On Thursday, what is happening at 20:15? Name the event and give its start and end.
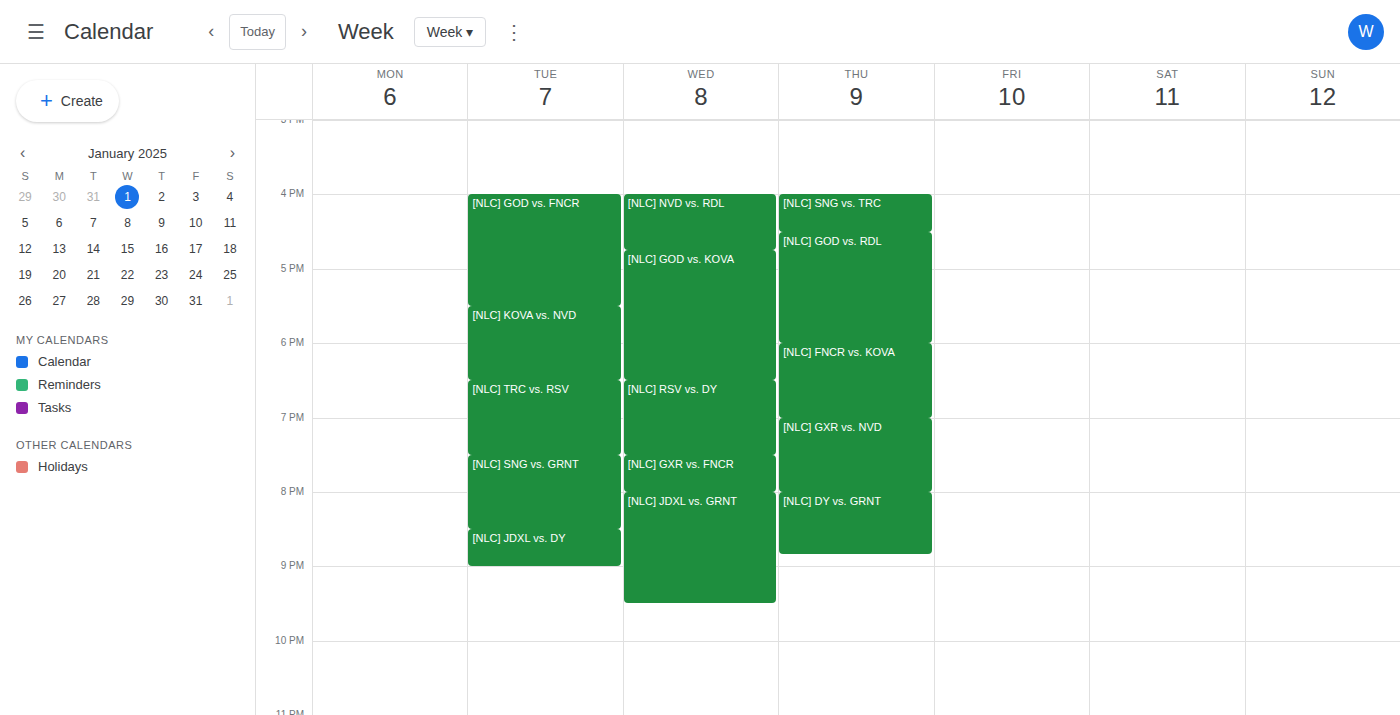
"[NLC] DY vs. GRNT", 20:00 to 20:50